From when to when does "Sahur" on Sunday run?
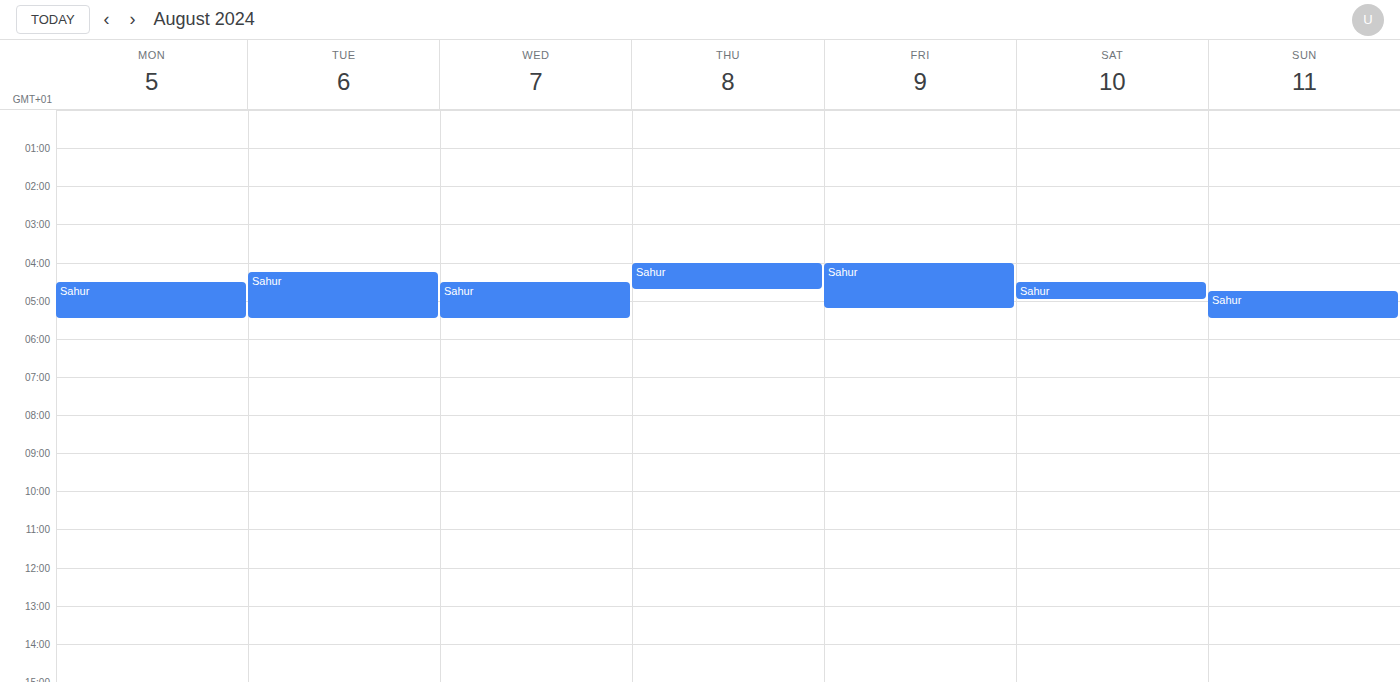
4:45 AM to 5:30 AM